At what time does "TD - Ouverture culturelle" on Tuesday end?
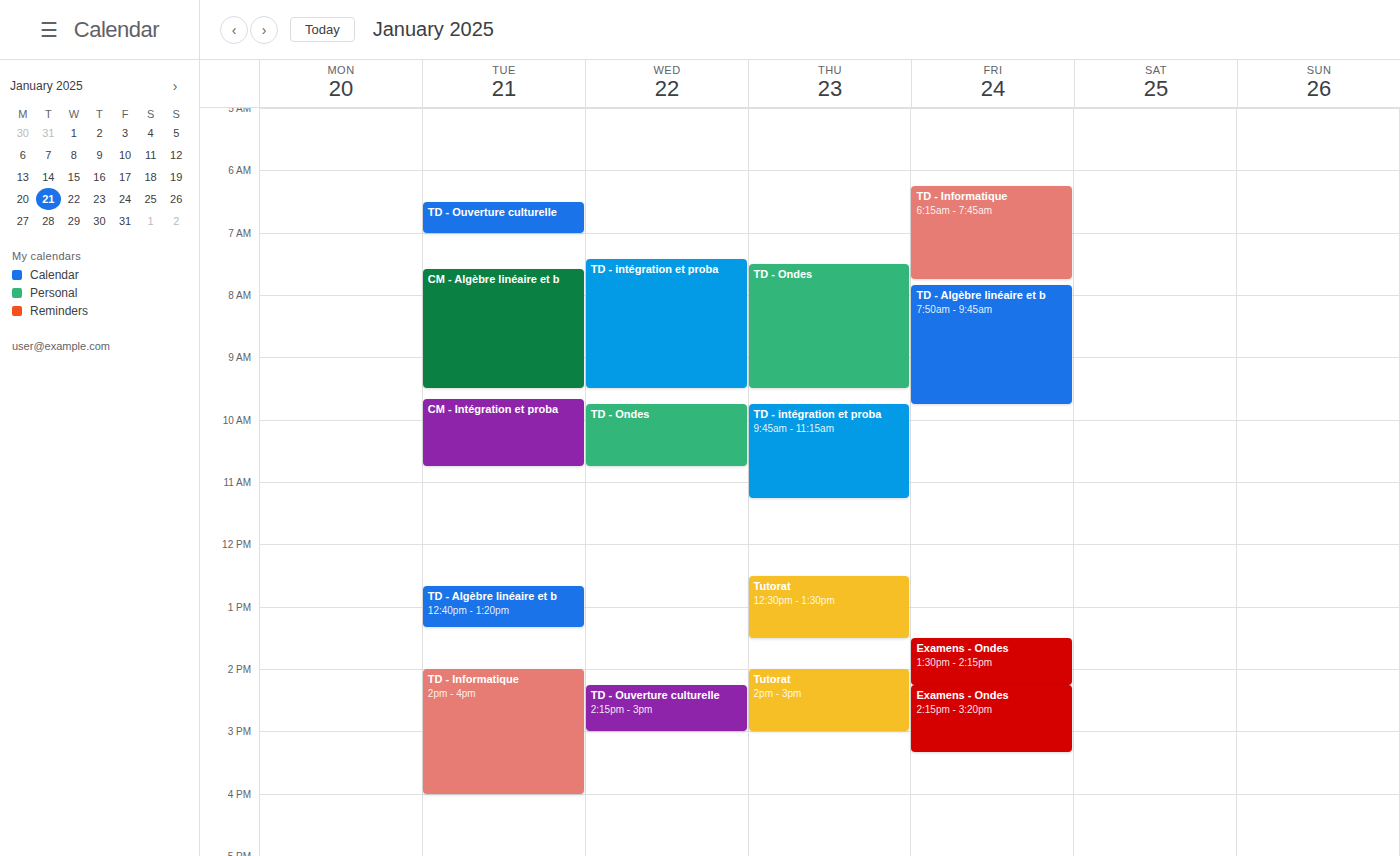
7:00 AM